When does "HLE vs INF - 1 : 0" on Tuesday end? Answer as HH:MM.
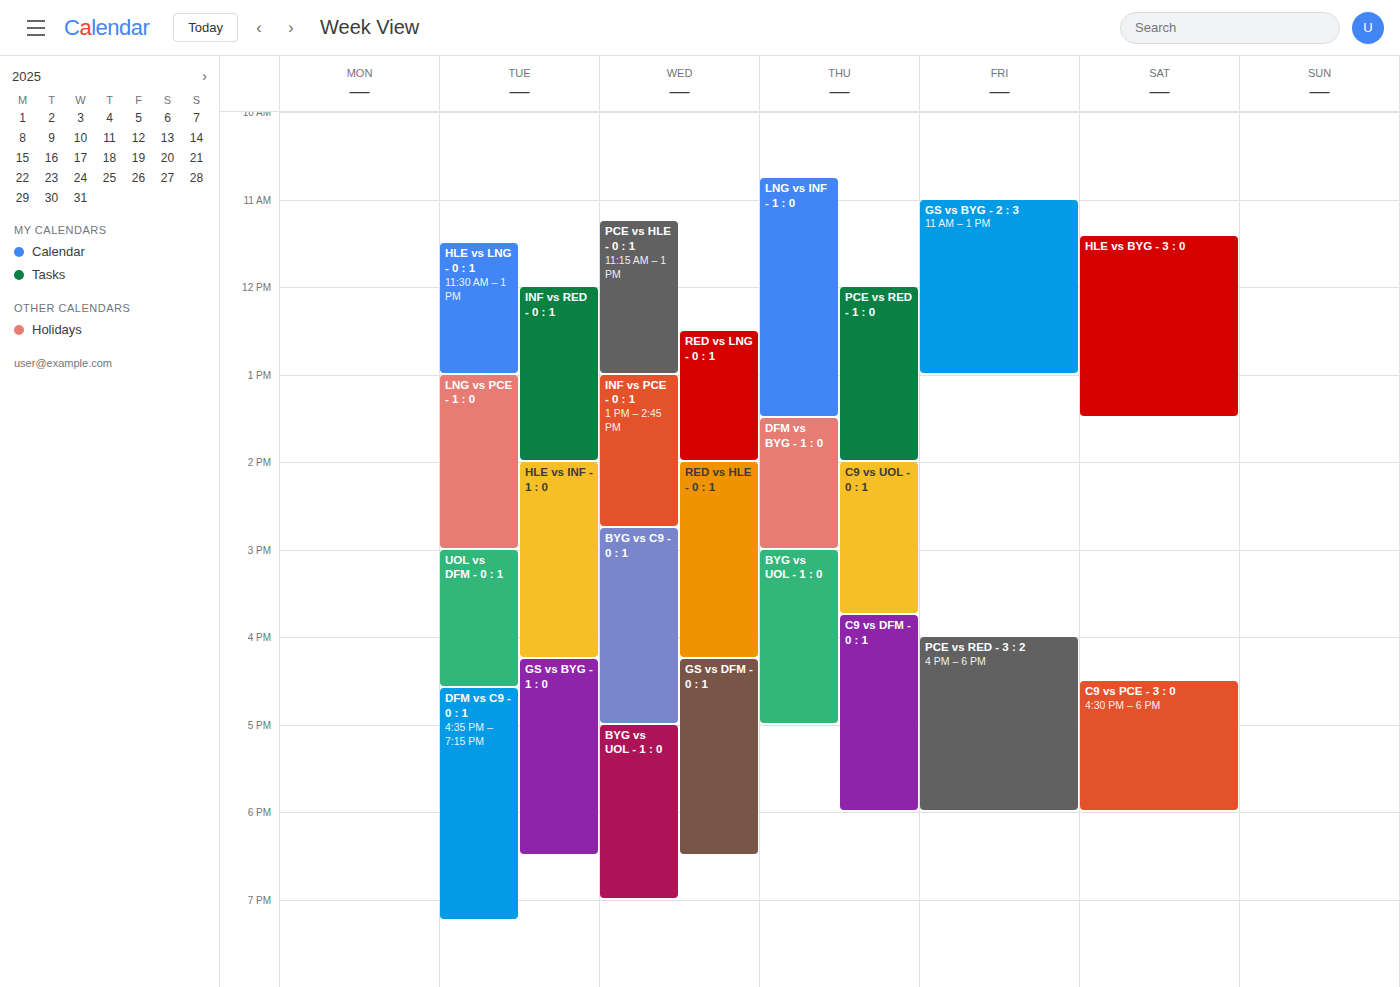
16:15